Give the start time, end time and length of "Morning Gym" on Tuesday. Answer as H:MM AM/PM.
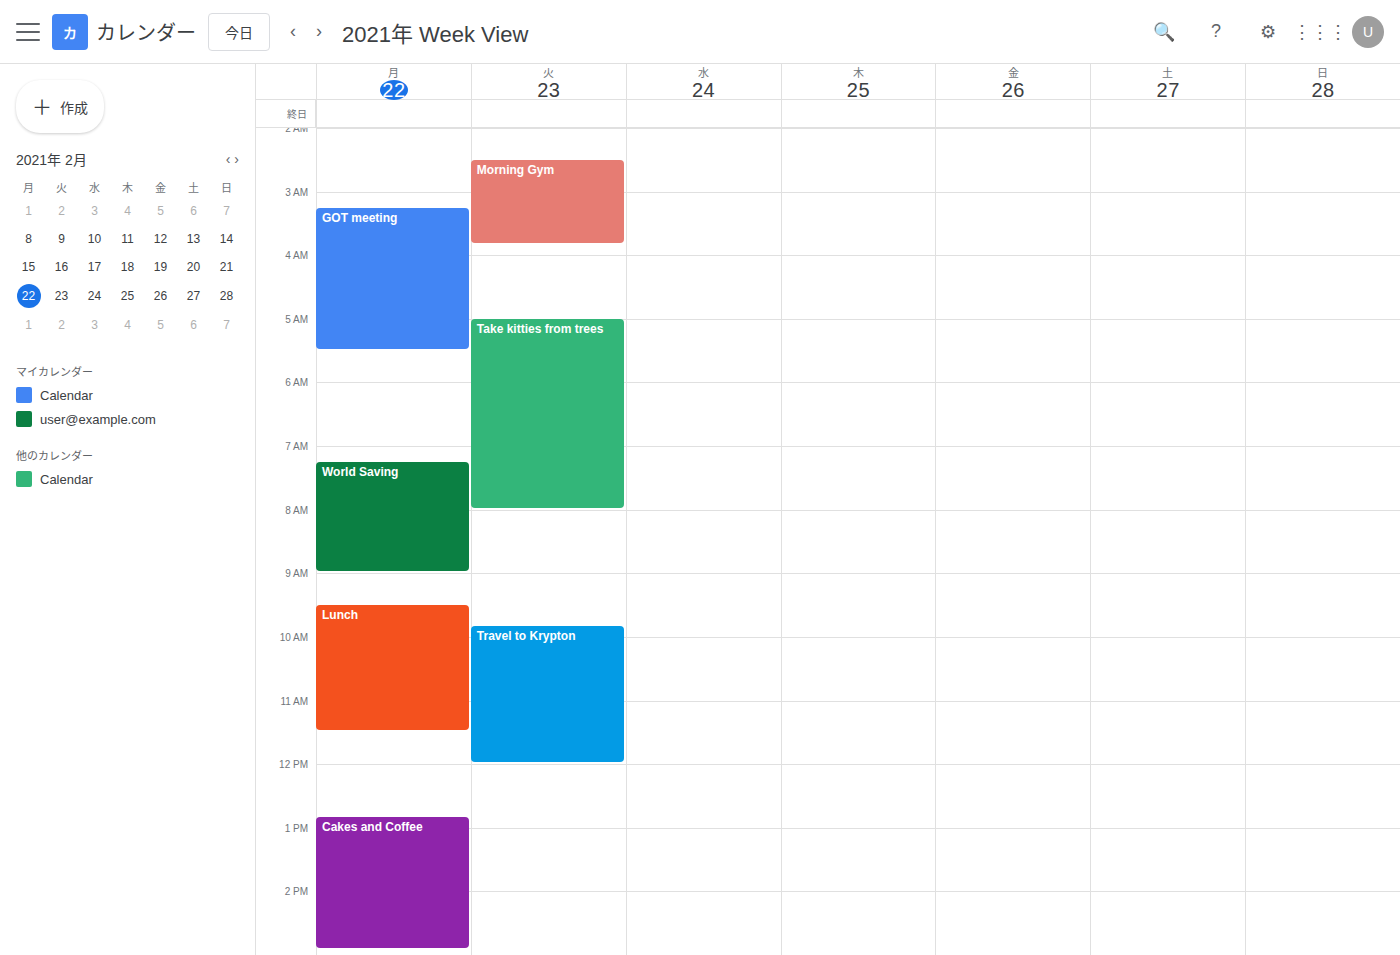
2:30 AM to 3:50 AM, 1 hour 20 minutes